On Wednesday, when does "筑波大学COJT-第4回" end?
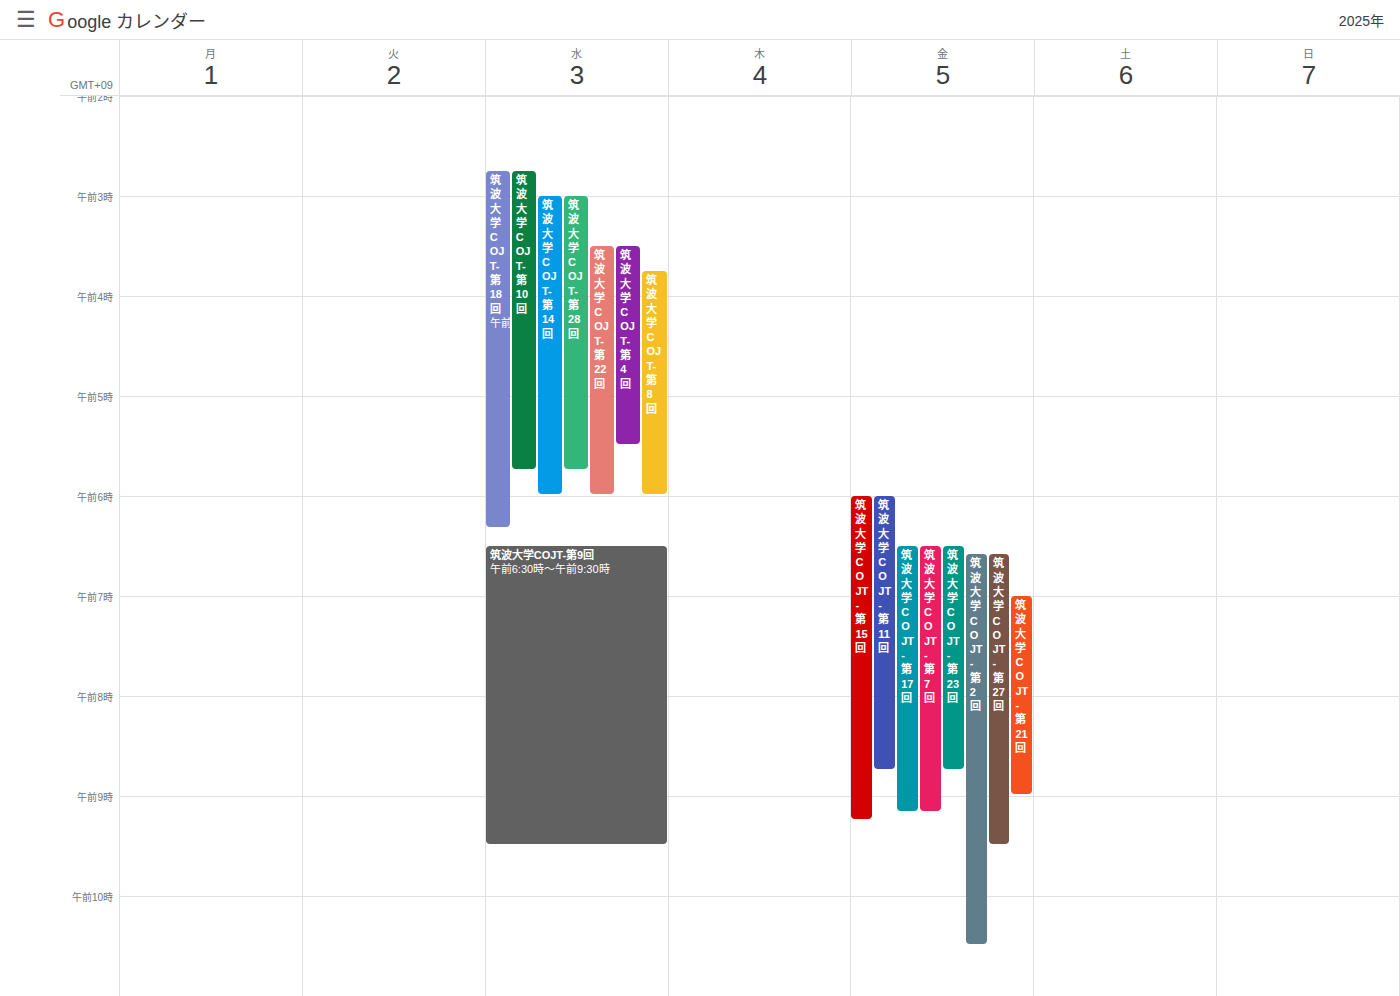
5:30 AM